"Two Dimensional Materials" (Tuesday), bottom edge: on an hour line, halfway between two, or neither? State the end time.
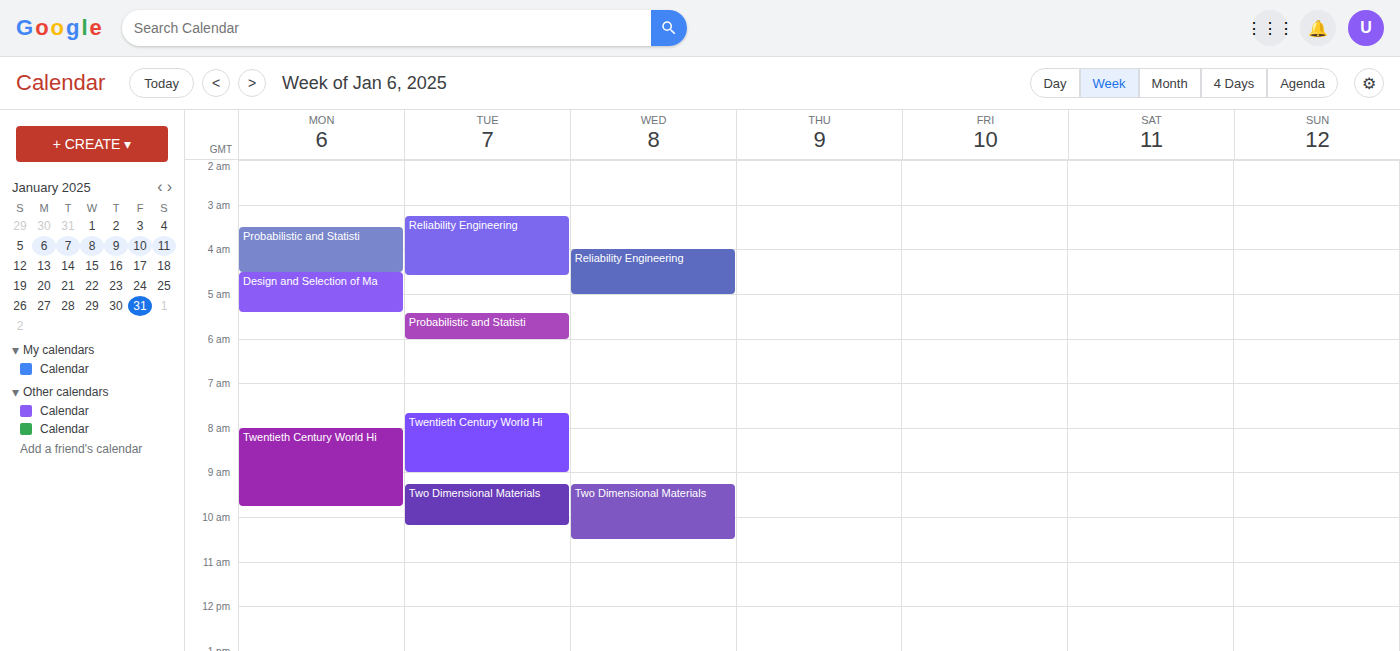
10:10 AM -- neither: 10 minutes below the 10 AM line and 50 minutes above the 11 AM line.